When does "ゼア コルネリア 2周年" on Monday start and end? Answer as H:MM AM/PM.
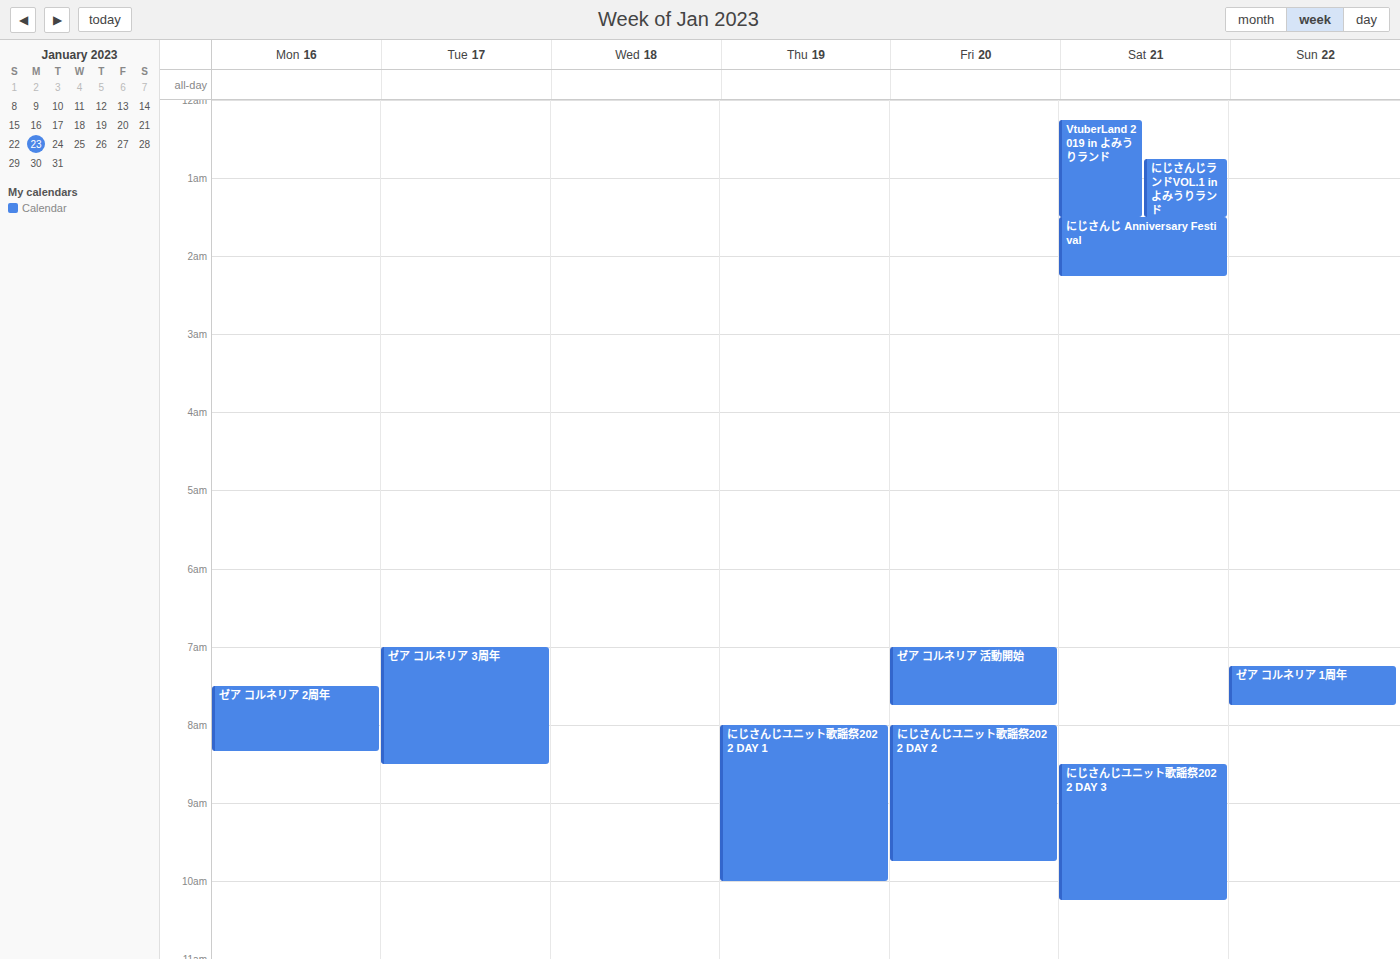
7:30 AM to 8:20 AM